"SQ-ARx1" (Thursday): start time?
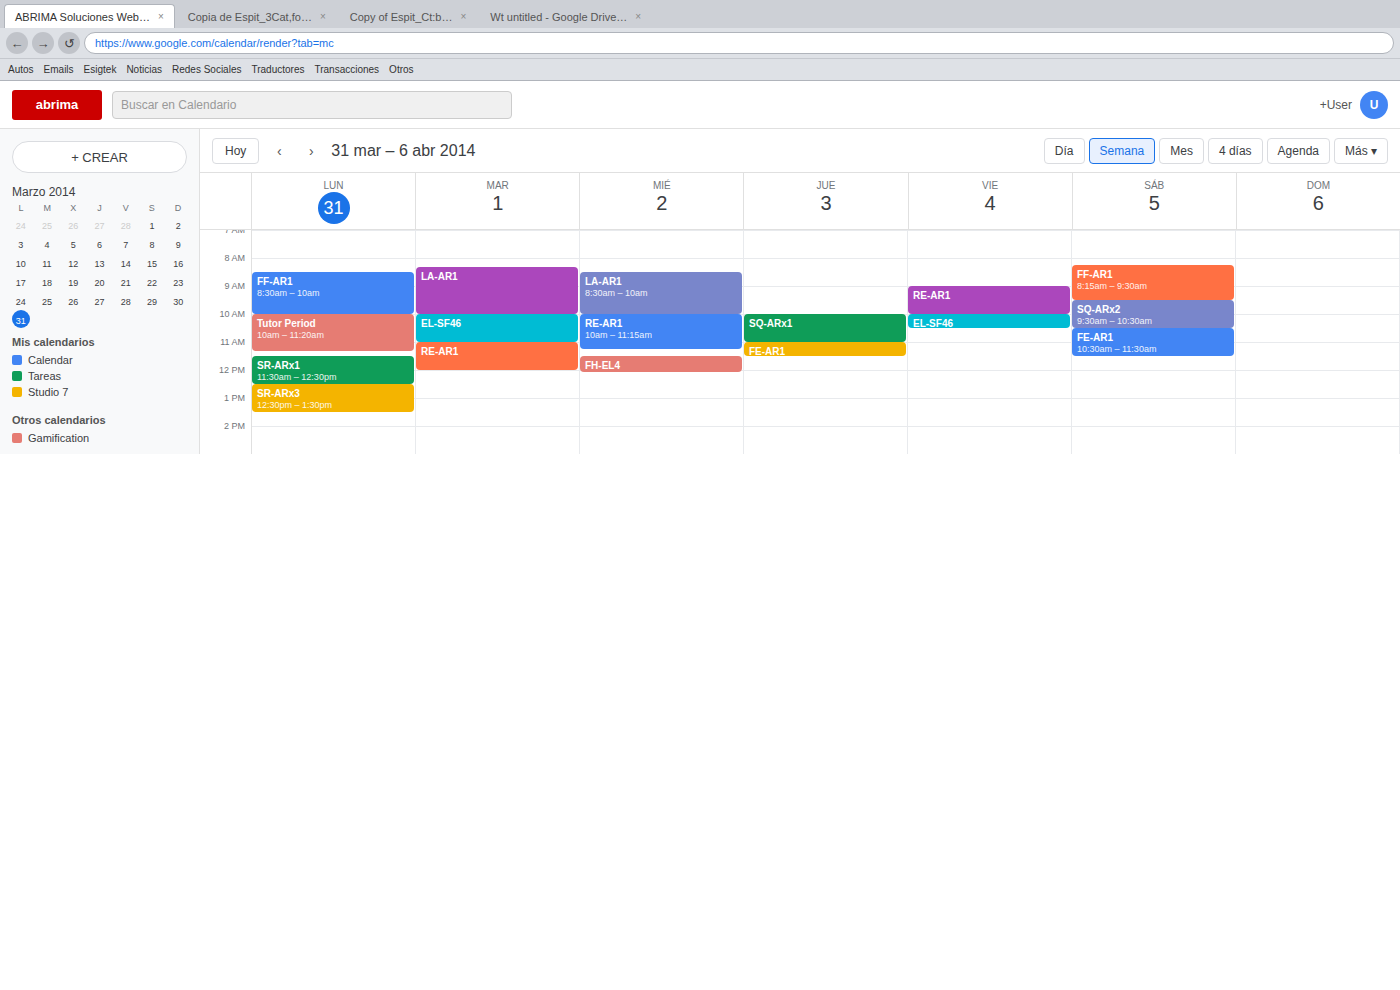
10:00 AM